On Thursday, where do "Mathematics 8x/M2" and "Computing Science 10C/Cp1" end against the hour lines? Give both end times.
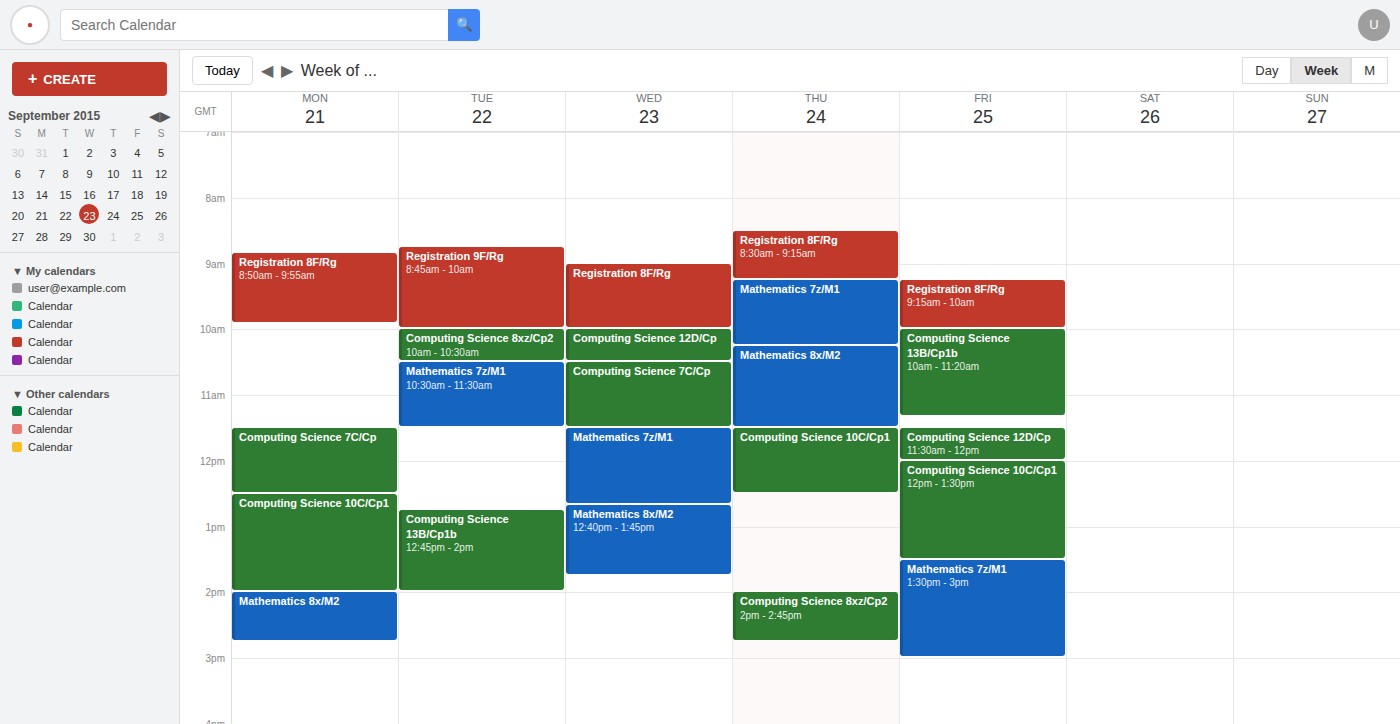
"Mathematics 8x/M2": 11:30 AM, halfway between the 11 AM and 12 PM lines. "Computing Science 10C/Cp1": 12:30 PM, halfway between the 12 PM and 1 PM lines.